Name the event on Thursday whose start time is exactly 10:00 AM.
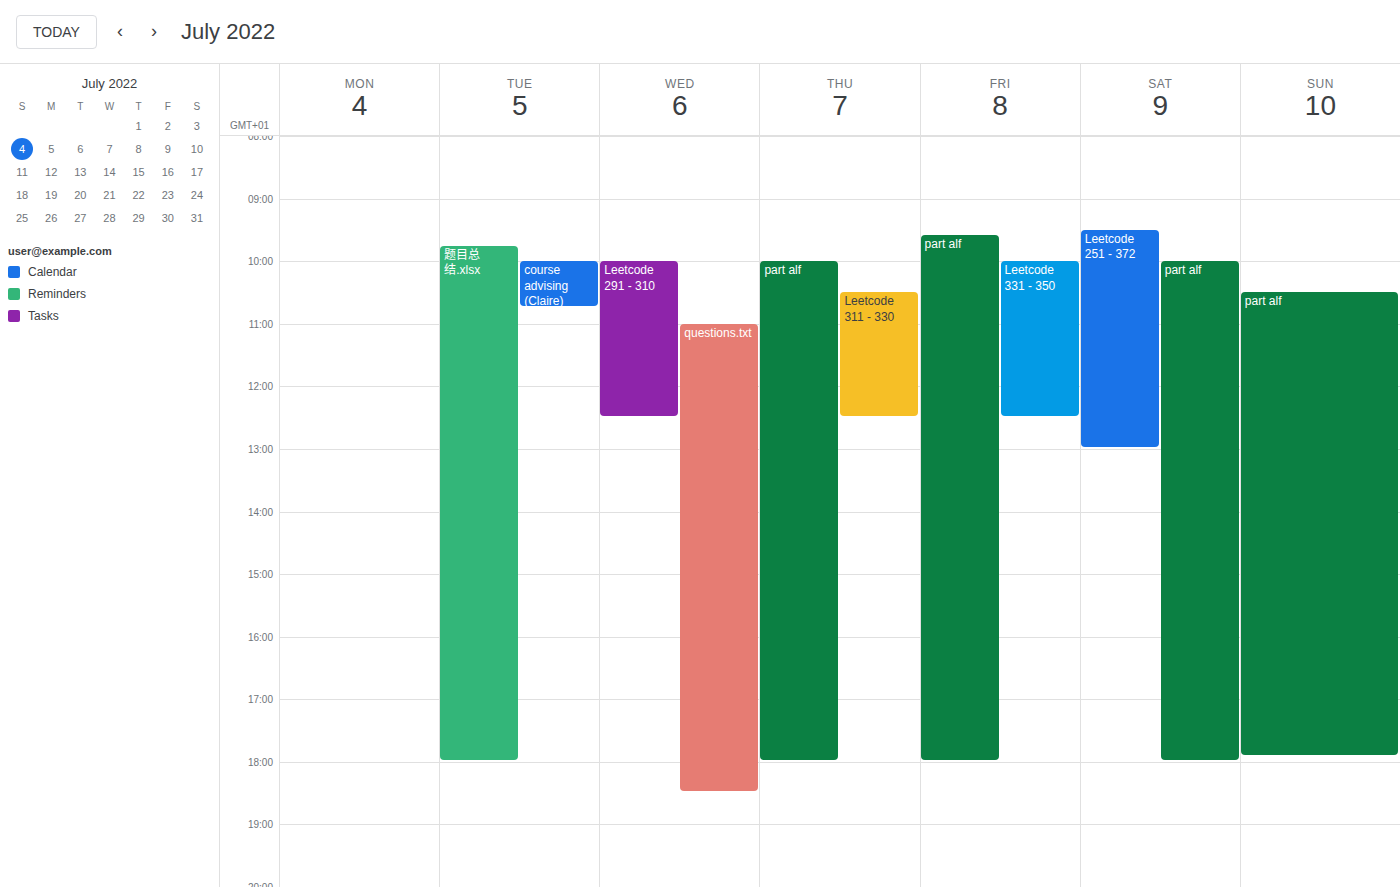
"part alf"